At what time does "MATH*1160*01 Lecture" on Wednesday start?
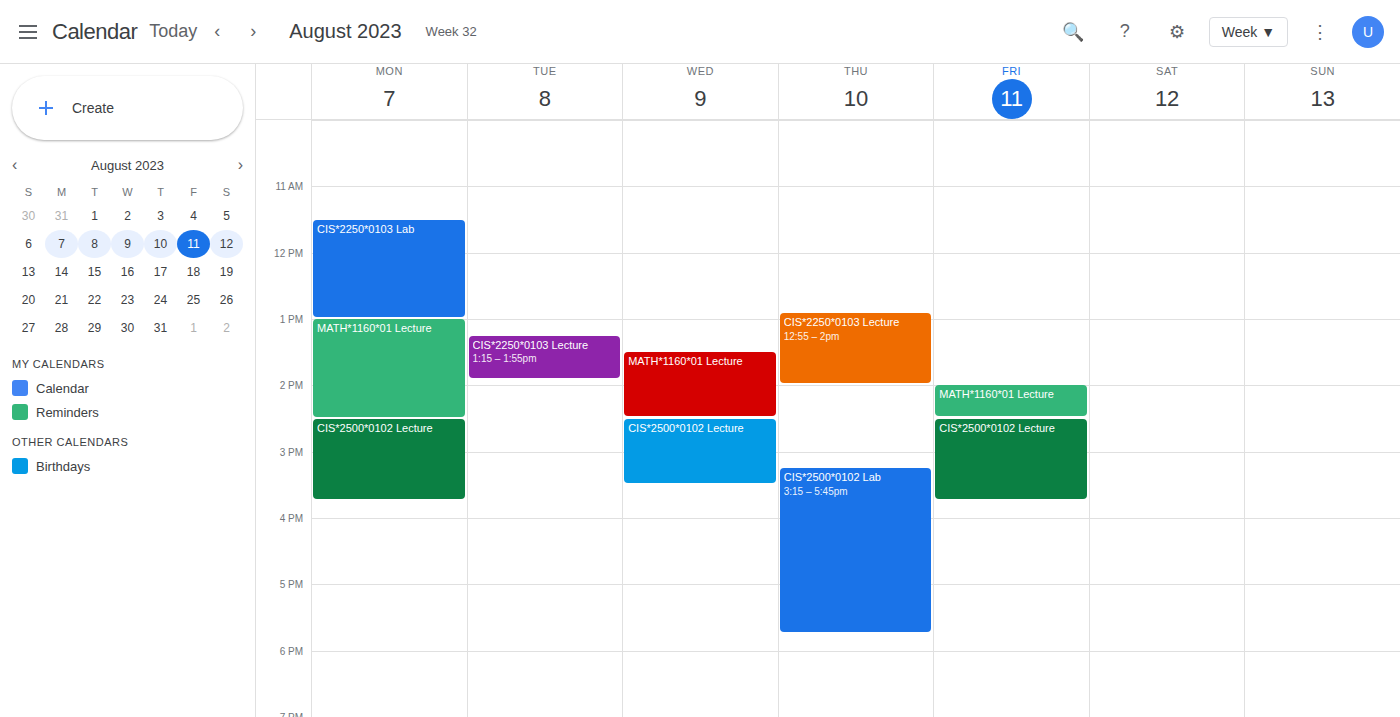
1:30 PM